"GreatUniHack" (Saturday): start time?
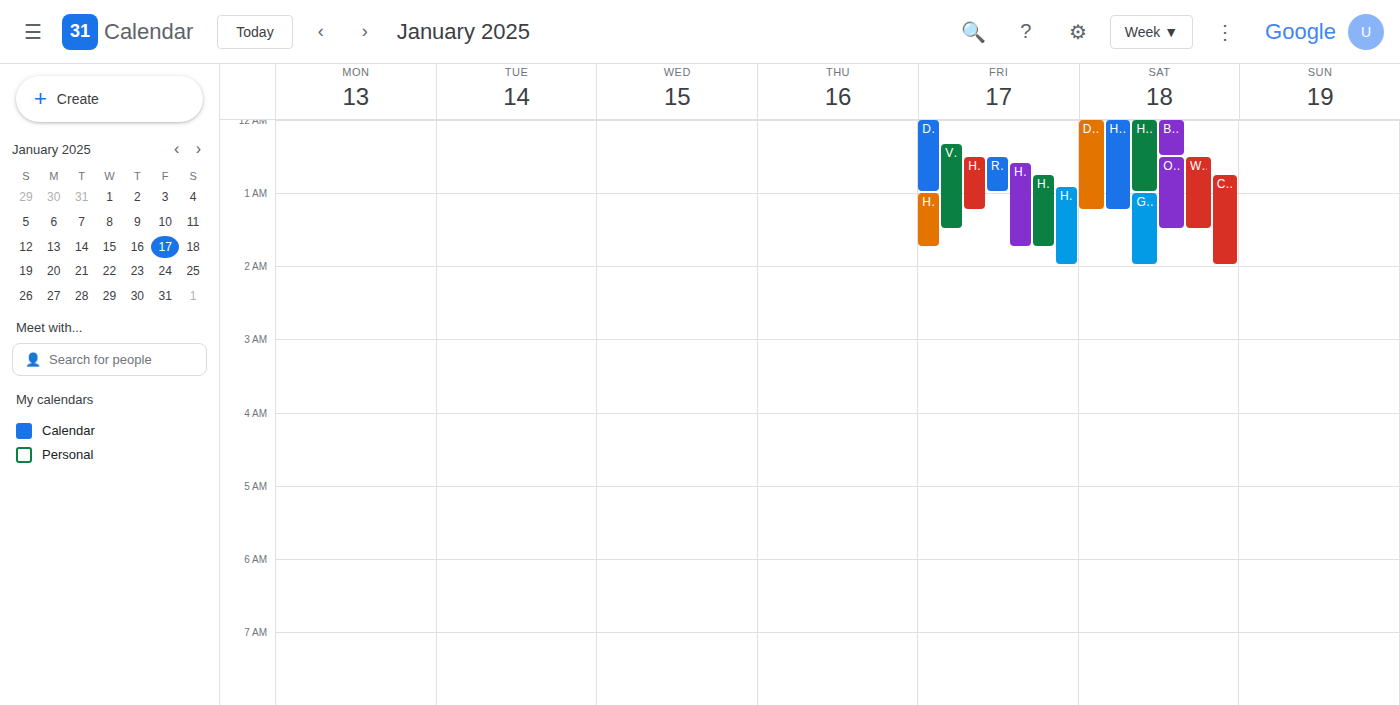
1:00 AM